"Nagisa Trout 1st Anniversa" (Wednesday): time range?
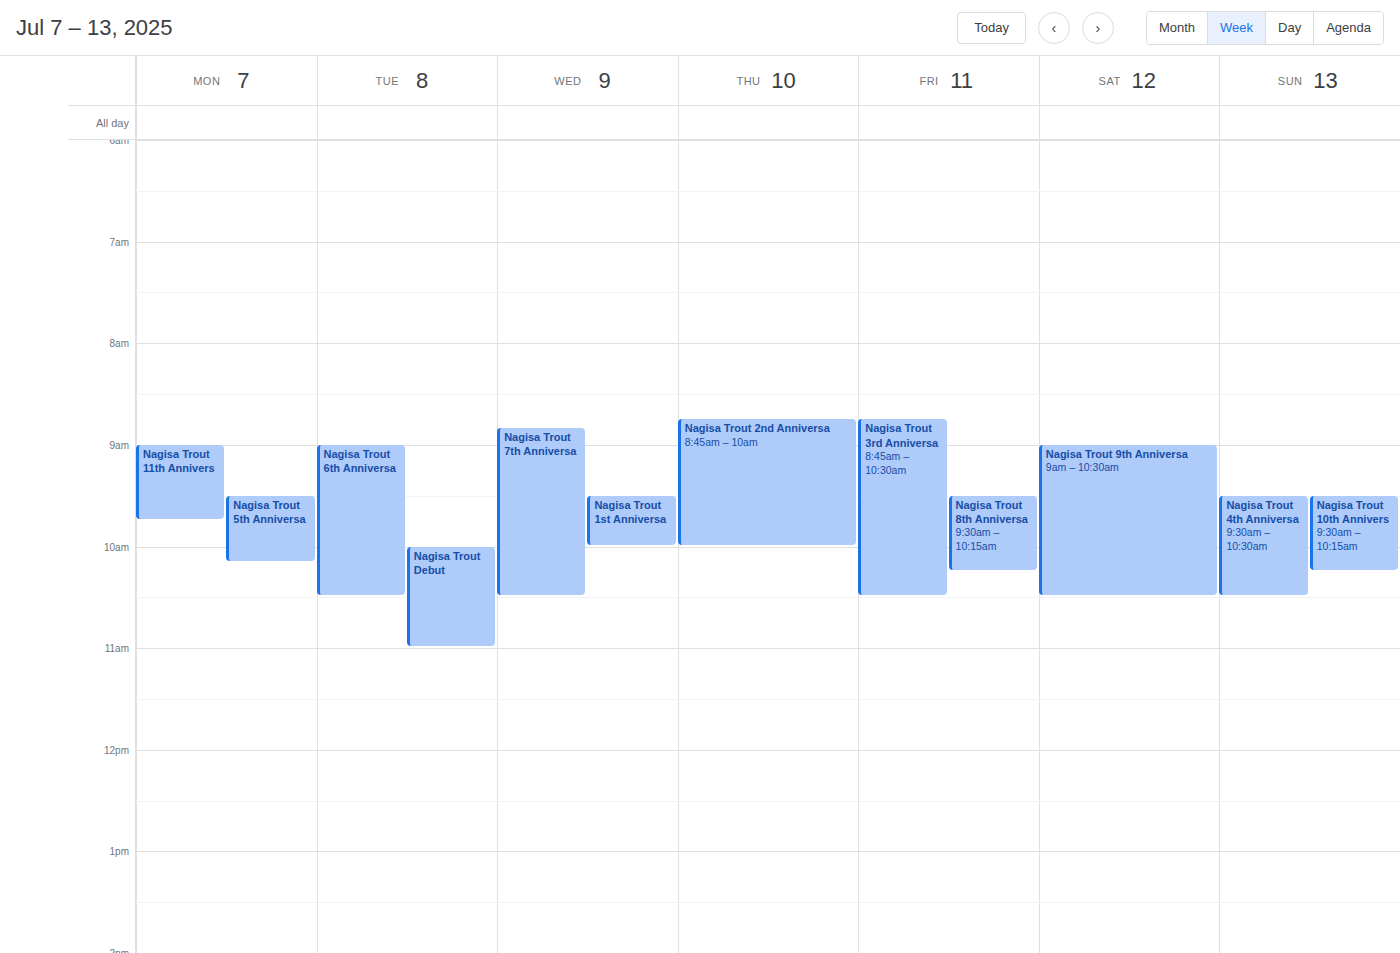
9:30 AM to 10:00 AM